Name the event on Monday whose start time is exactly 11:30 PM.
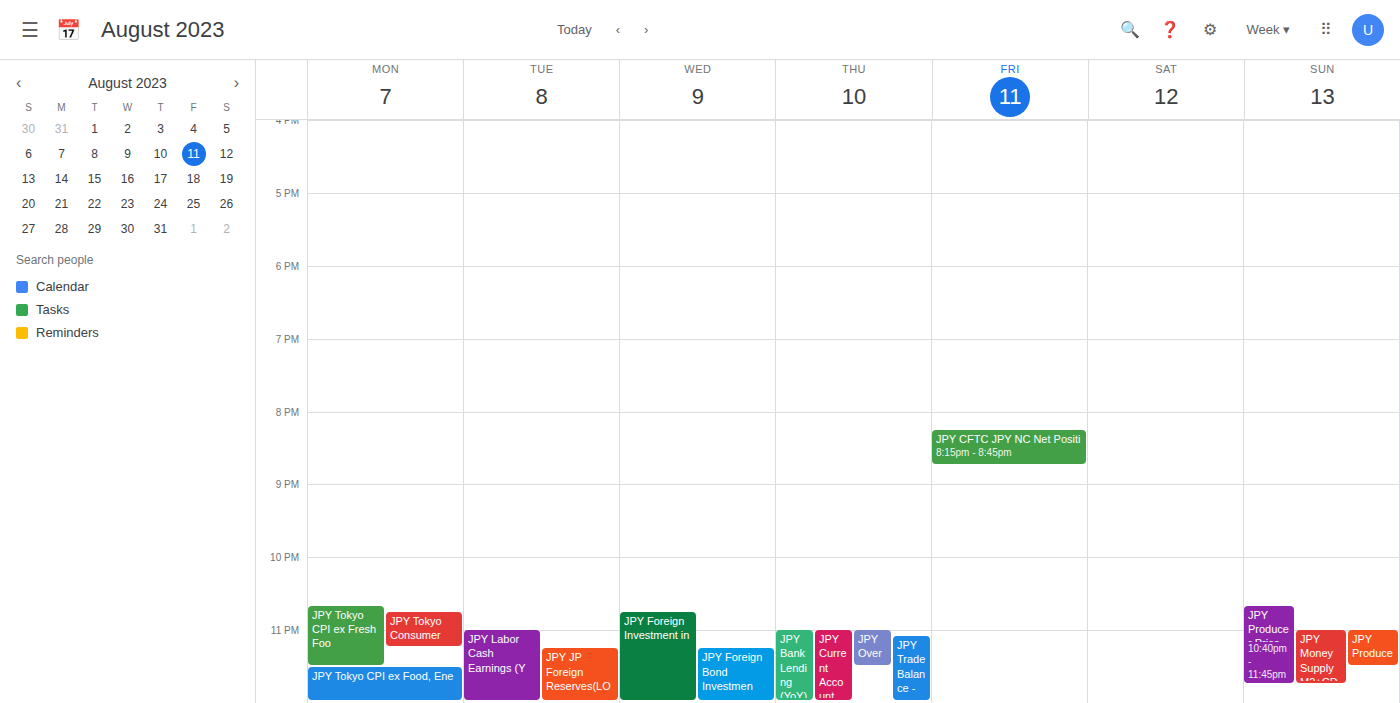
"JPY Tokyo CPI ex Food, Ene"